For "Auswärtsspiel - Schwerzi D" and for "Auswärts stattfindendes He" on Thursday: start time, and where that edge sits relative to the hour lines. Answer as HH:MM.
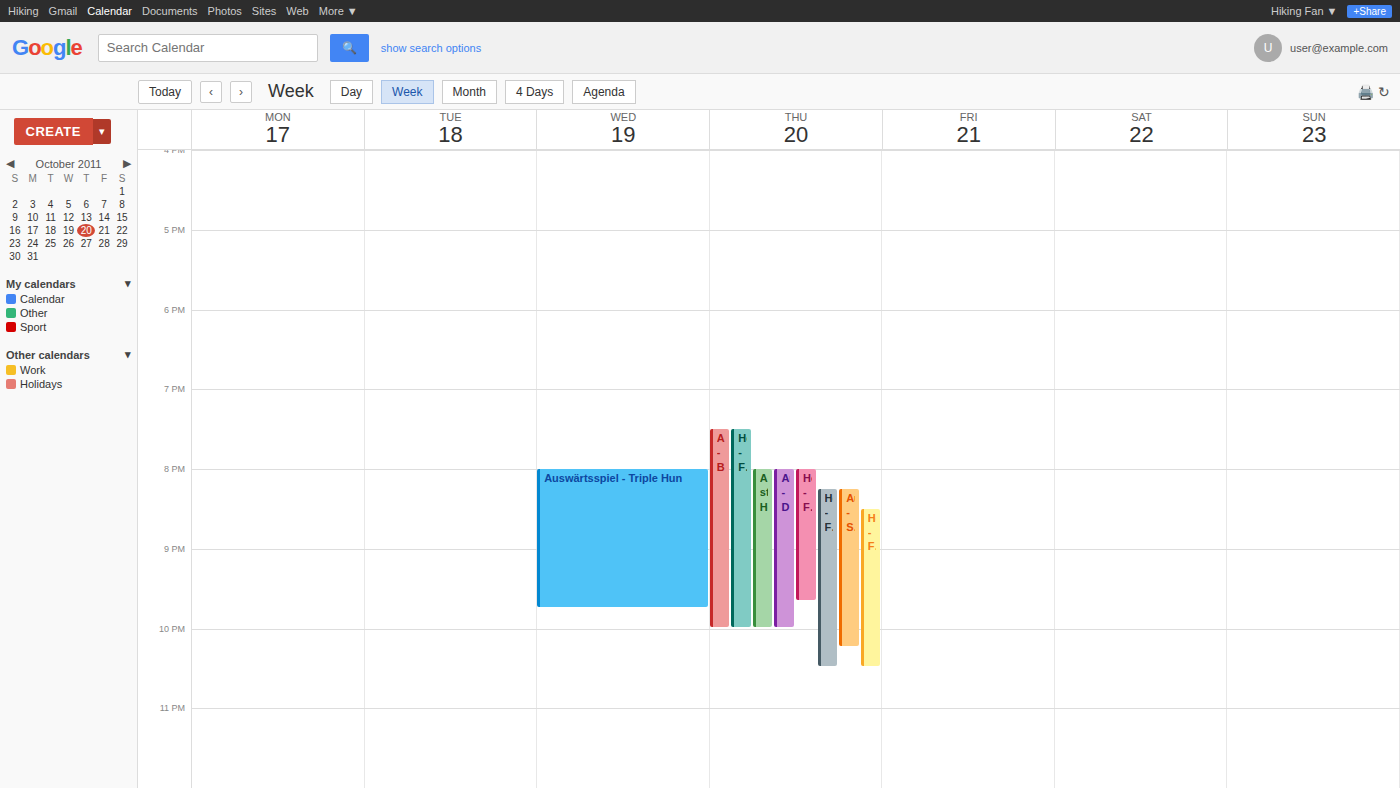
"Auswärtsspiel - Schwerzi D": 20:15, neither: a quarter of the way from the 20:00 line to the 21:00 line. "Auswärts stattfindendes He": 20:00, exactly on the 20:00 line.